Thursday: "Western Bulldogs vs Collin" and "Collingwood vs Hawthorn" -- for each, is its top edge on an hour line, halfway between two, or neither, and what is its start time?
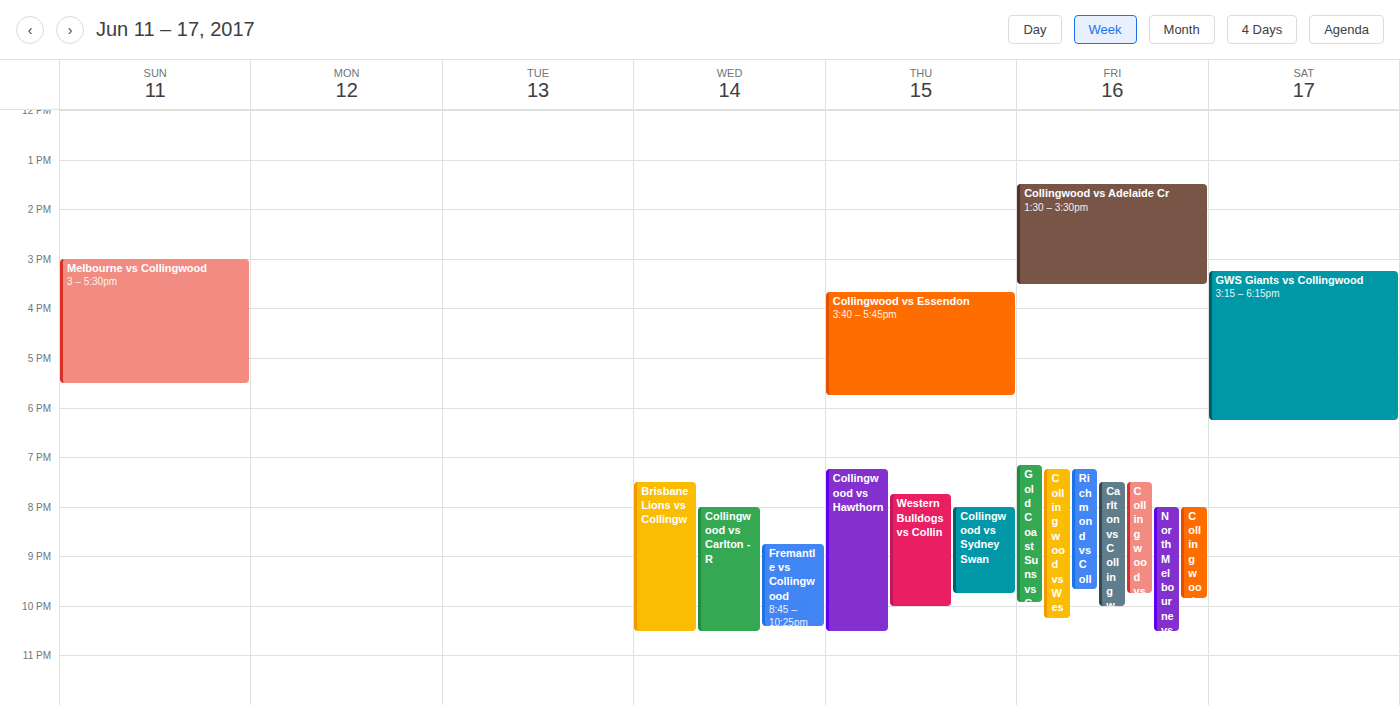
"Western Bulldogs vs Collin": 7:45 PM, neither: three quarters of the way from the 7 PM line to the 8 PM line. "Collingwood vs Hawthorn": 7:15 PM, neither: a quarter of the way from the 7 PM line to the 8 PM line.